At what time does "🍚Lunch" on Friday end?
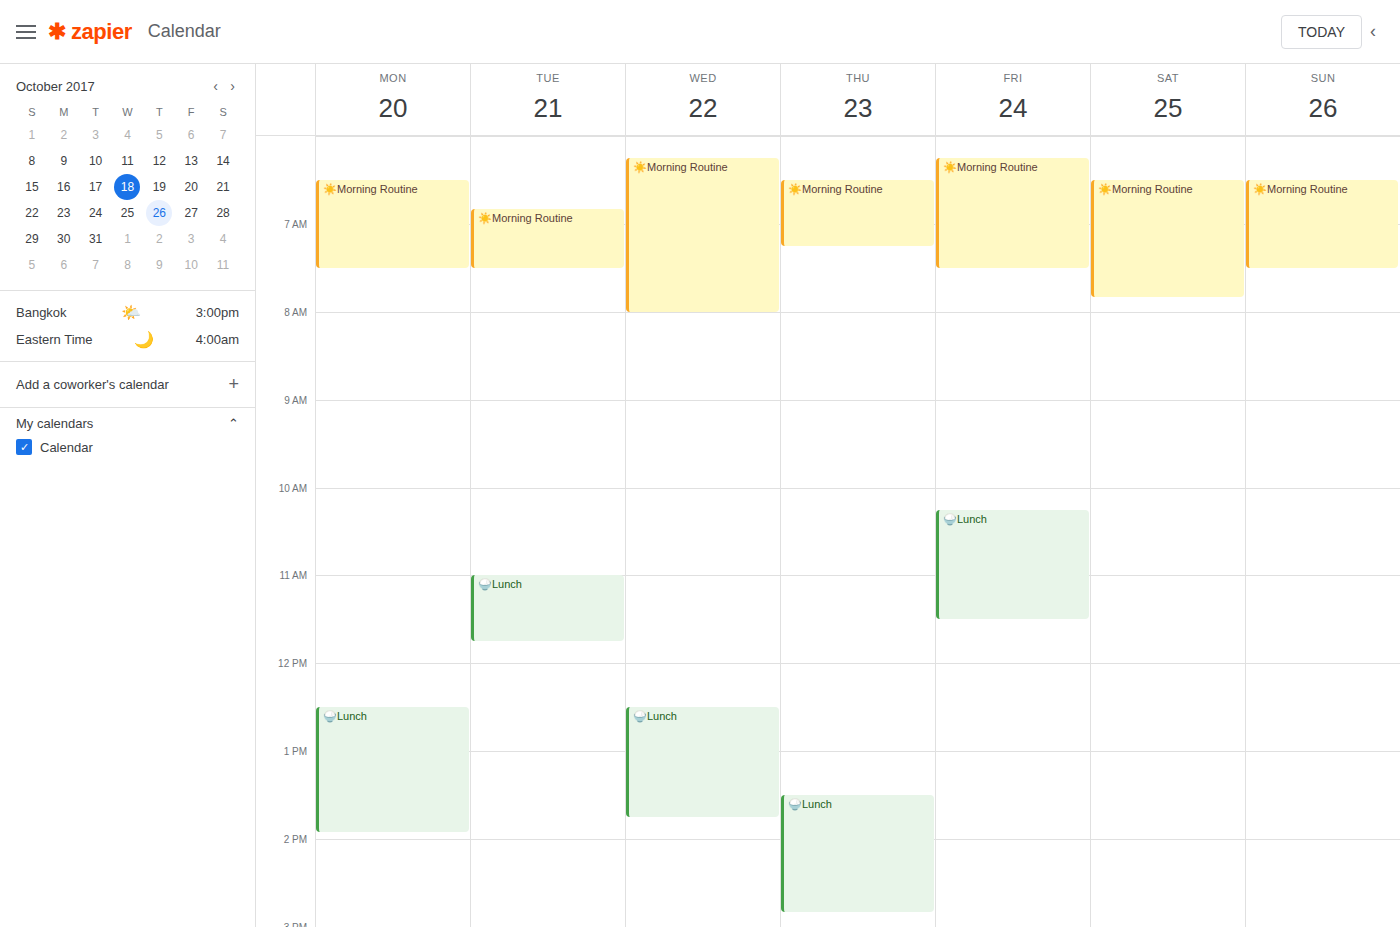
11:30 AM